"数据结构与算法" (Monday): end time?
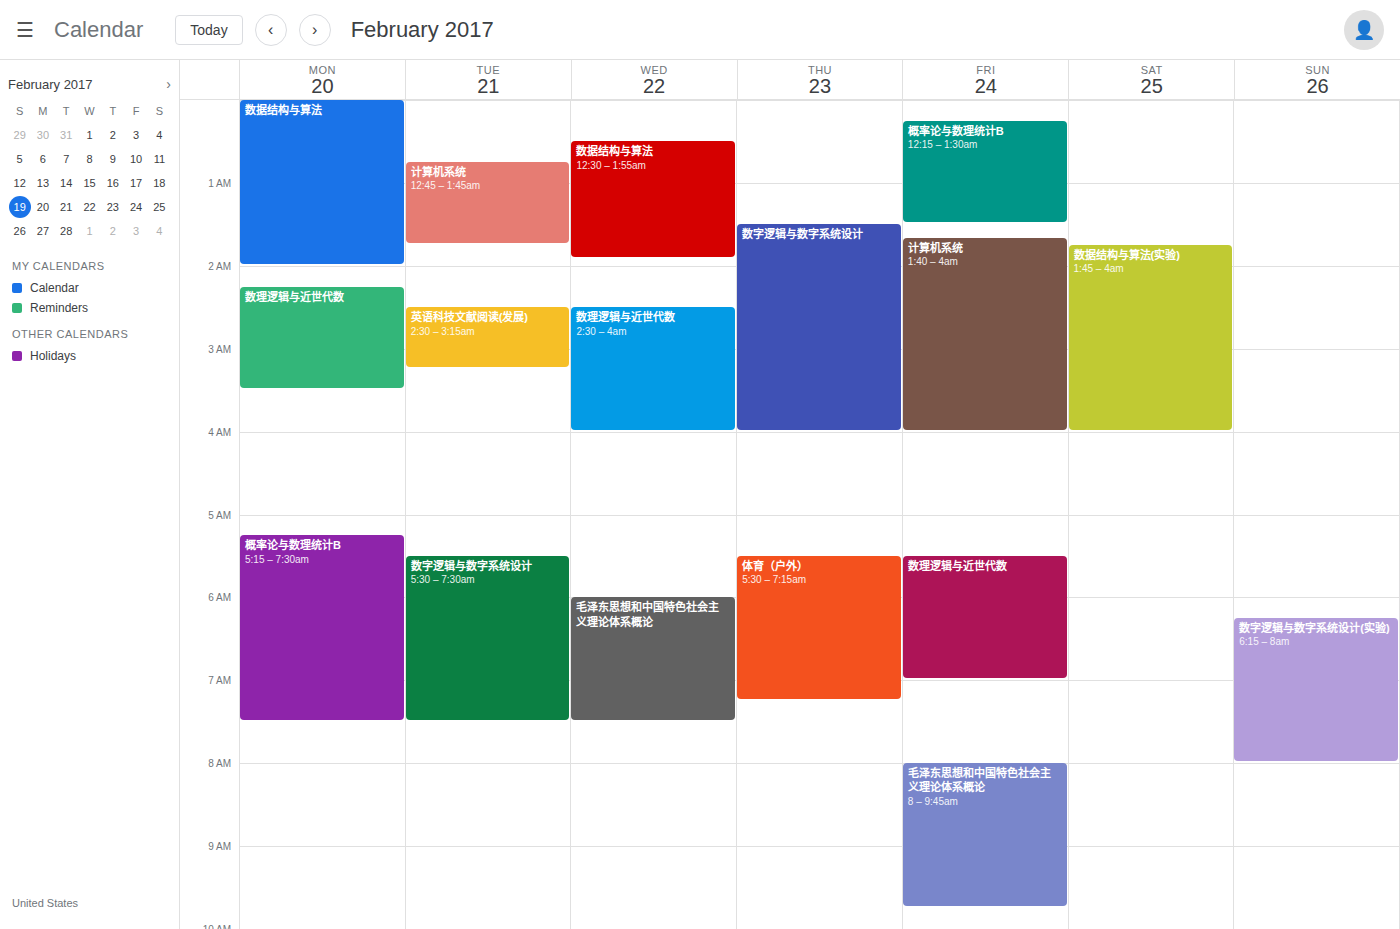
2:00 AM